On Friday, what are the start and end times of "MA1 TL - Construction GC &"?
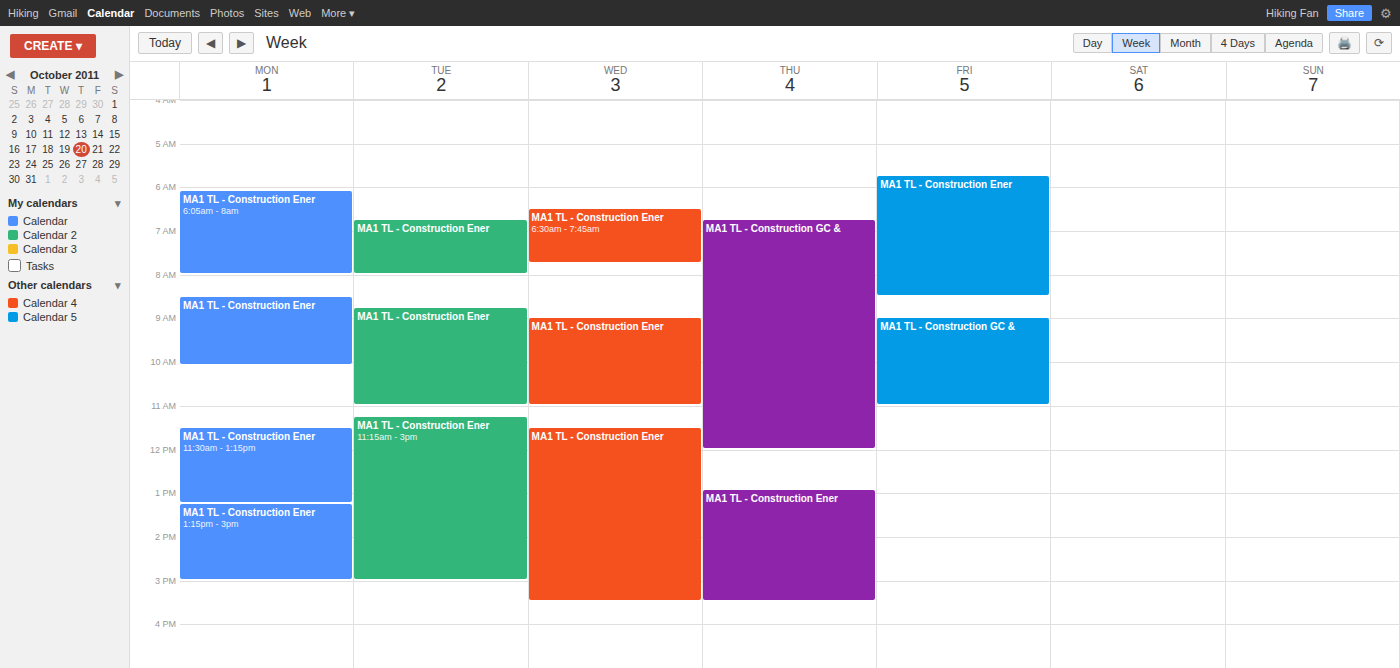
9:00 AM to 11:00 AM